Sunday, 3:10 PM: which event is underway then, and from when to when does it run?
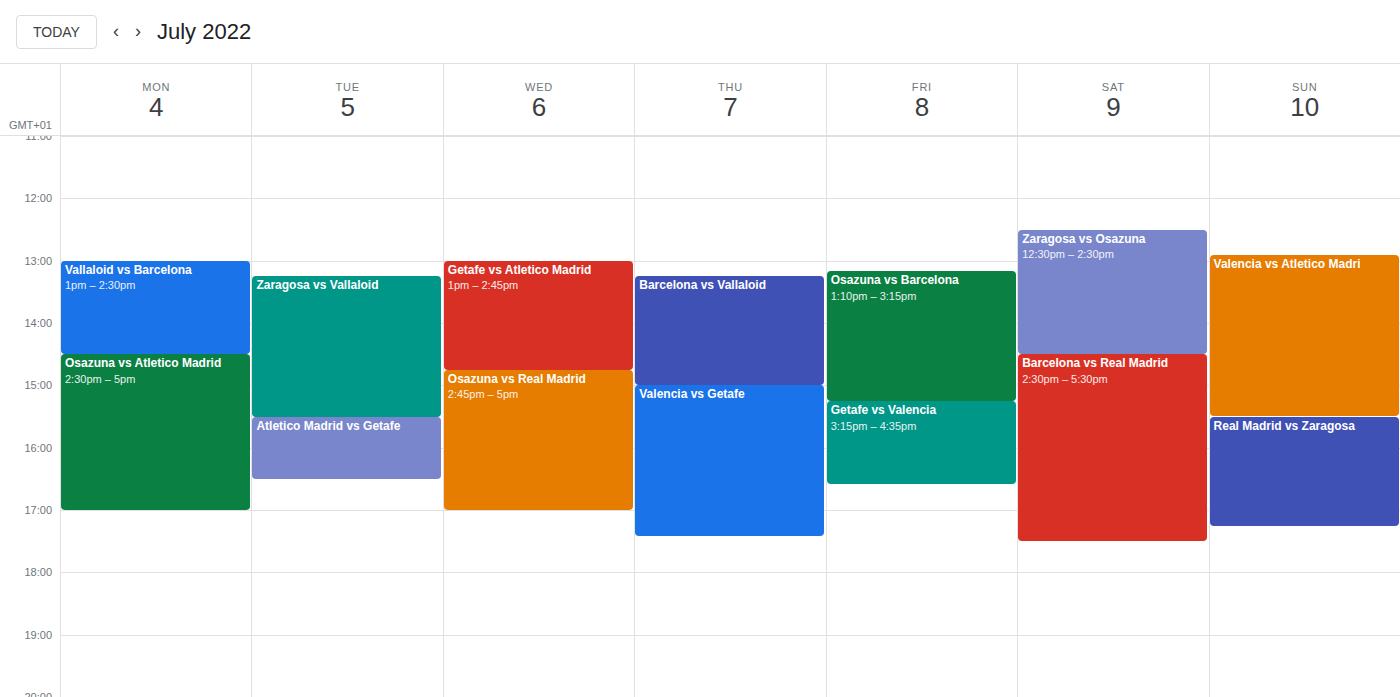
"Valencia vs Atletico Madri", 12:55 PM to 3:30 PM